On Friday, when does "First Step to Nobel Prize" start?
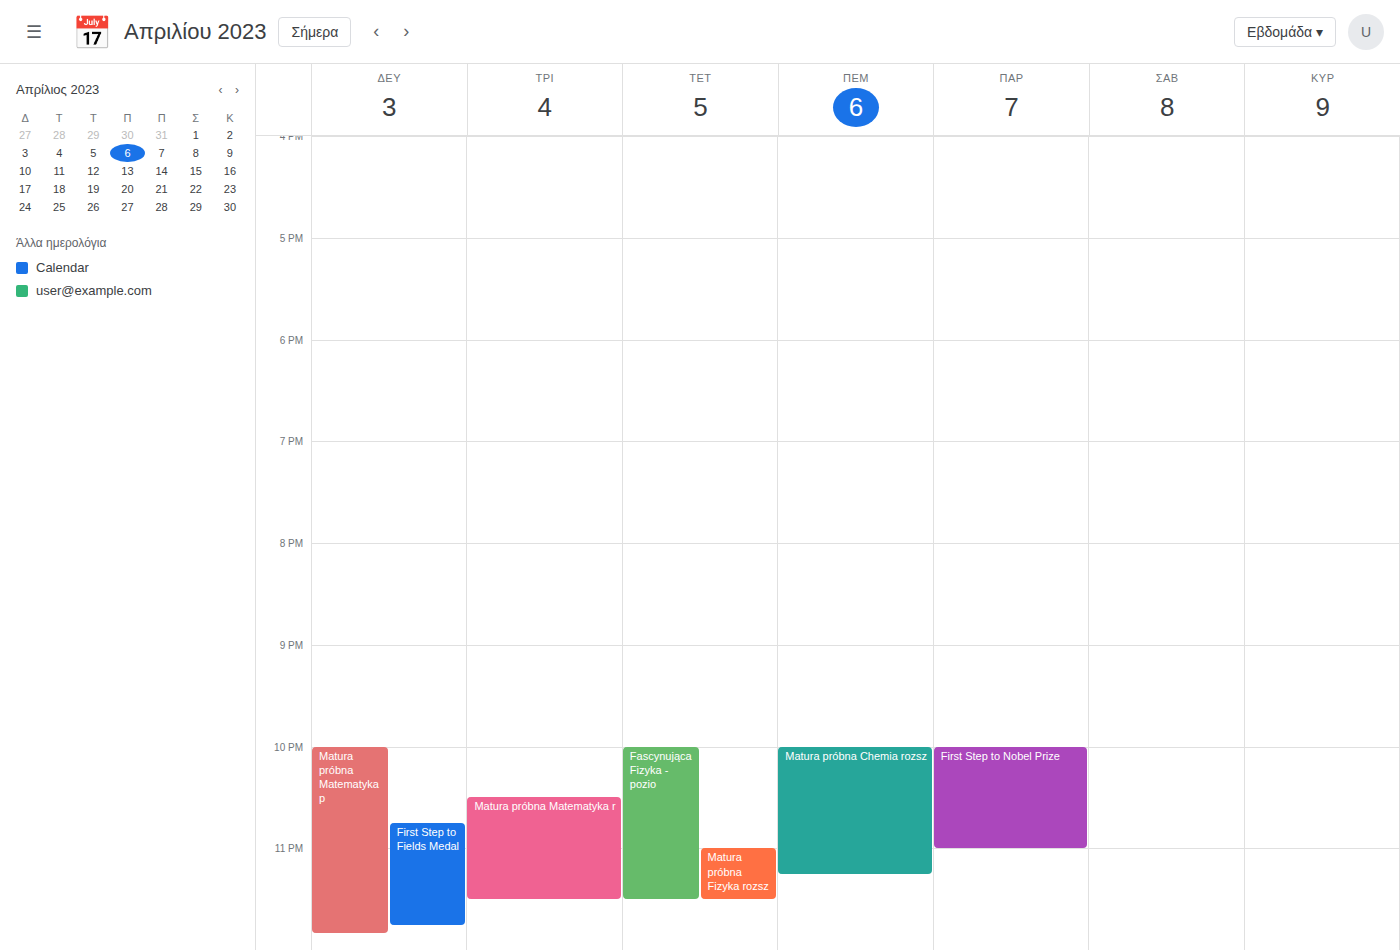
10:00 PM